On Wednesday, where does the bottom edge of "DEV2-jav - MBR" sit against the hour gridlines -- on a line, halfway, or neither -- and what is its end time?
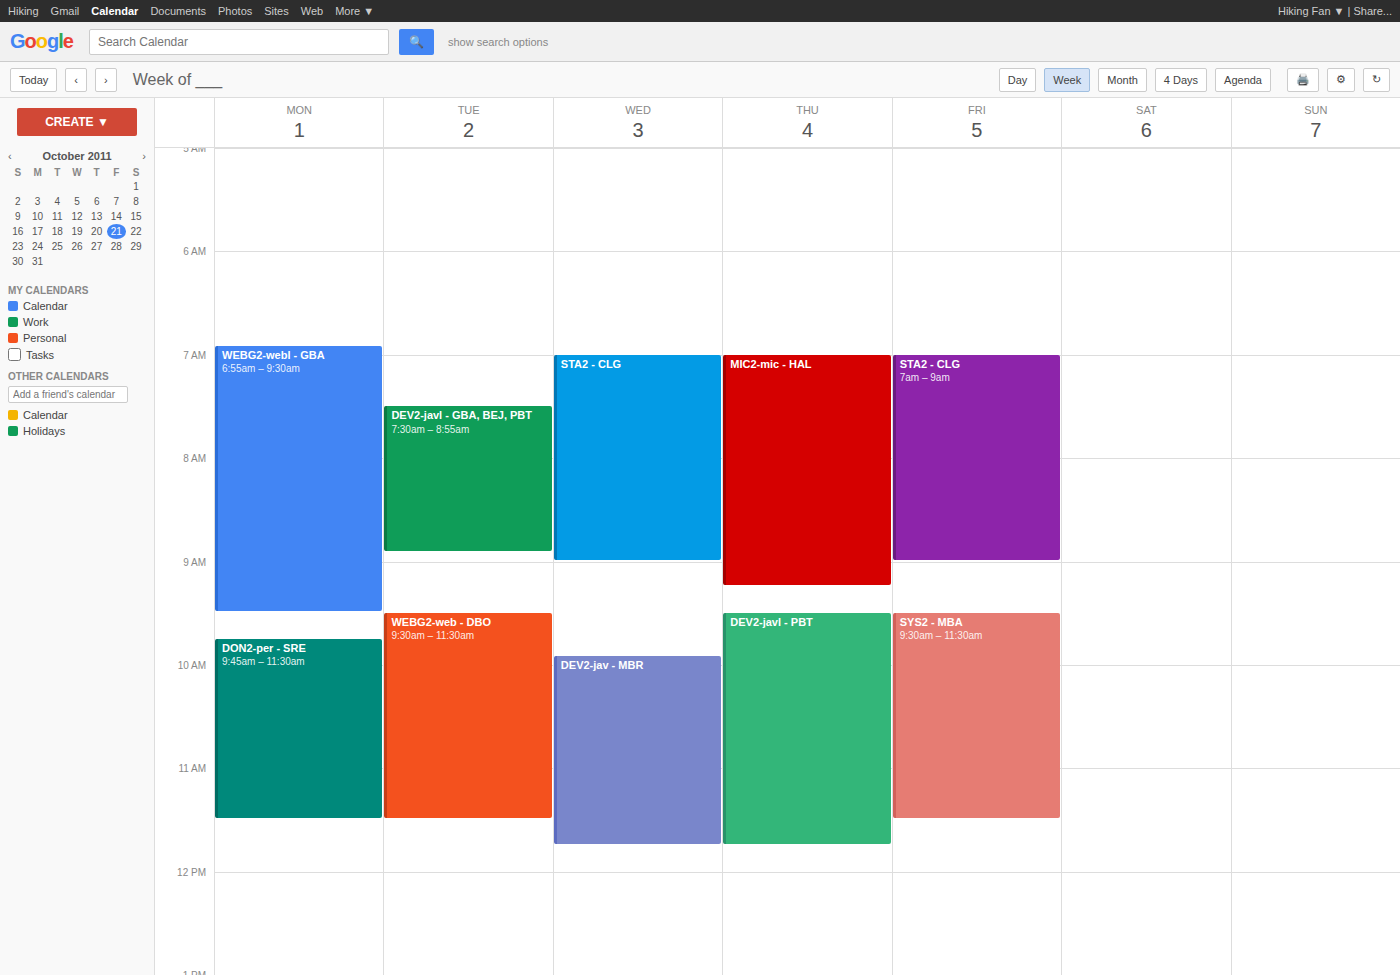
11:45 -- neither: three quarters of the way from the 11:00 line to the 12:00 line.